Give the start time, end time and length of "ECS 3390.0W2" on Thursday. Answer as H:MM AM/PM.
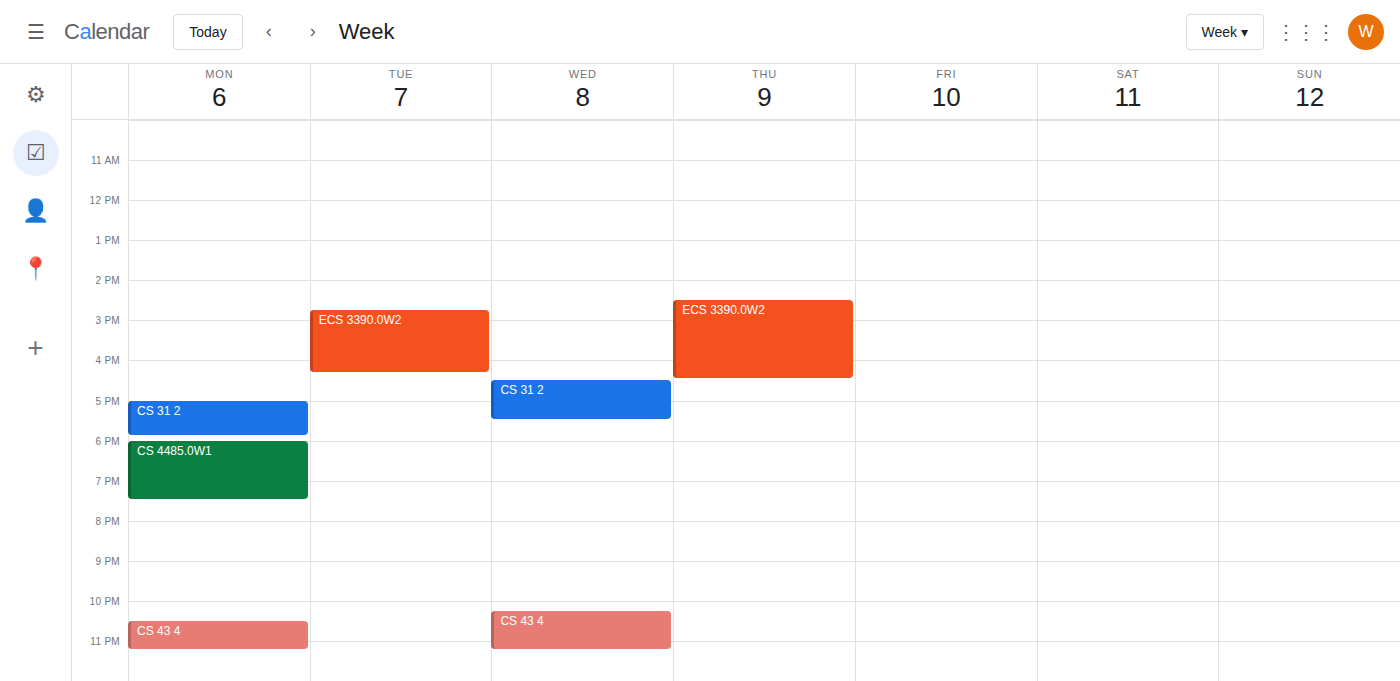
2:30 PM to 4:30 PM, 2 hours